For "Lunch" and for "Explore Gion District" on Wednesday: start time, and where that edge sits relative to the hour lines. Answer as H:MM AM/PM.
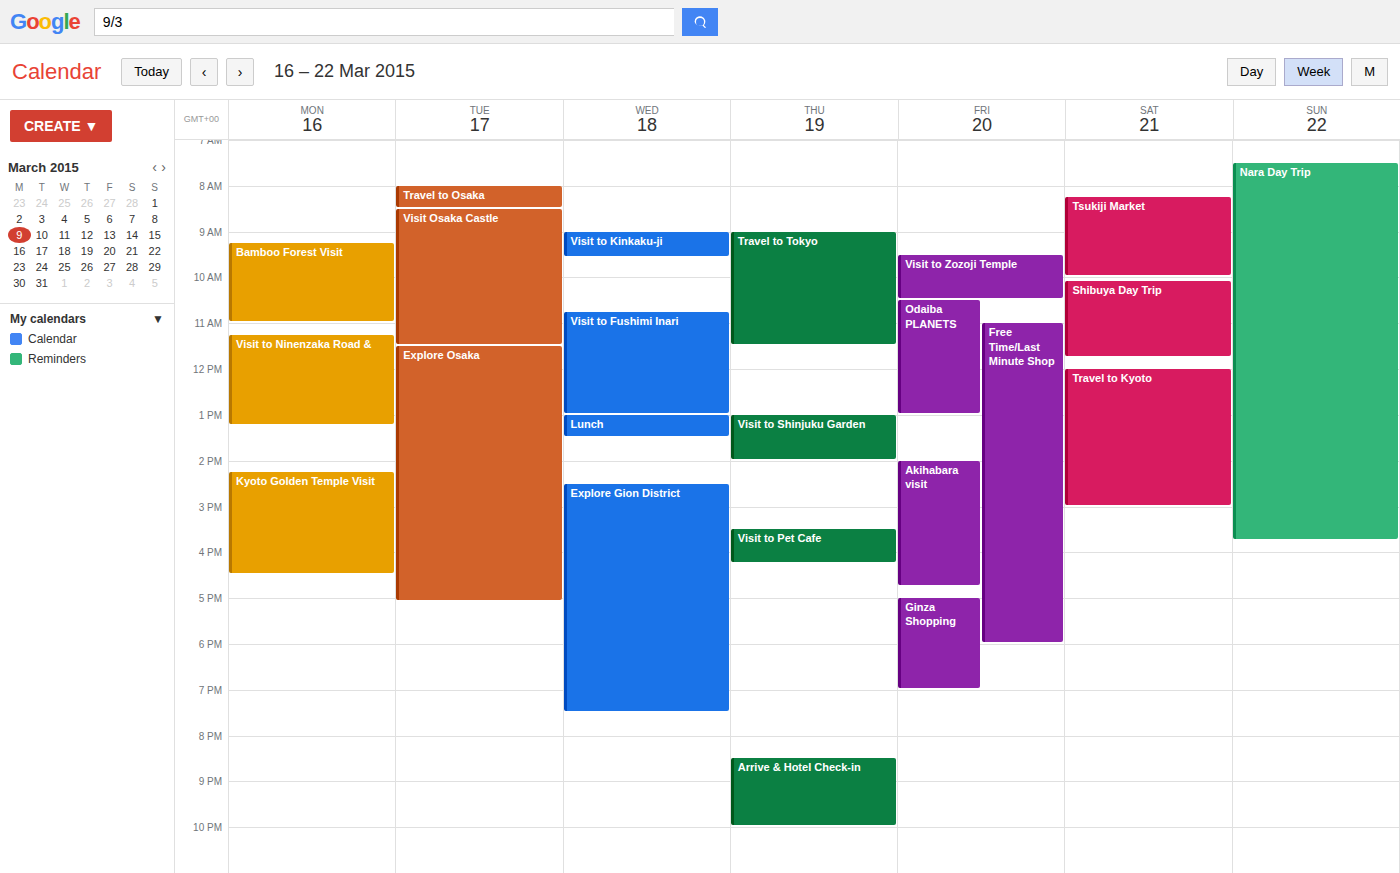
"Lunch": 1:00 PM, exactly on the 1 PM line. "Explore Gion District": 2:30 PM, halfway between the 2 PM and 3 PM lines.